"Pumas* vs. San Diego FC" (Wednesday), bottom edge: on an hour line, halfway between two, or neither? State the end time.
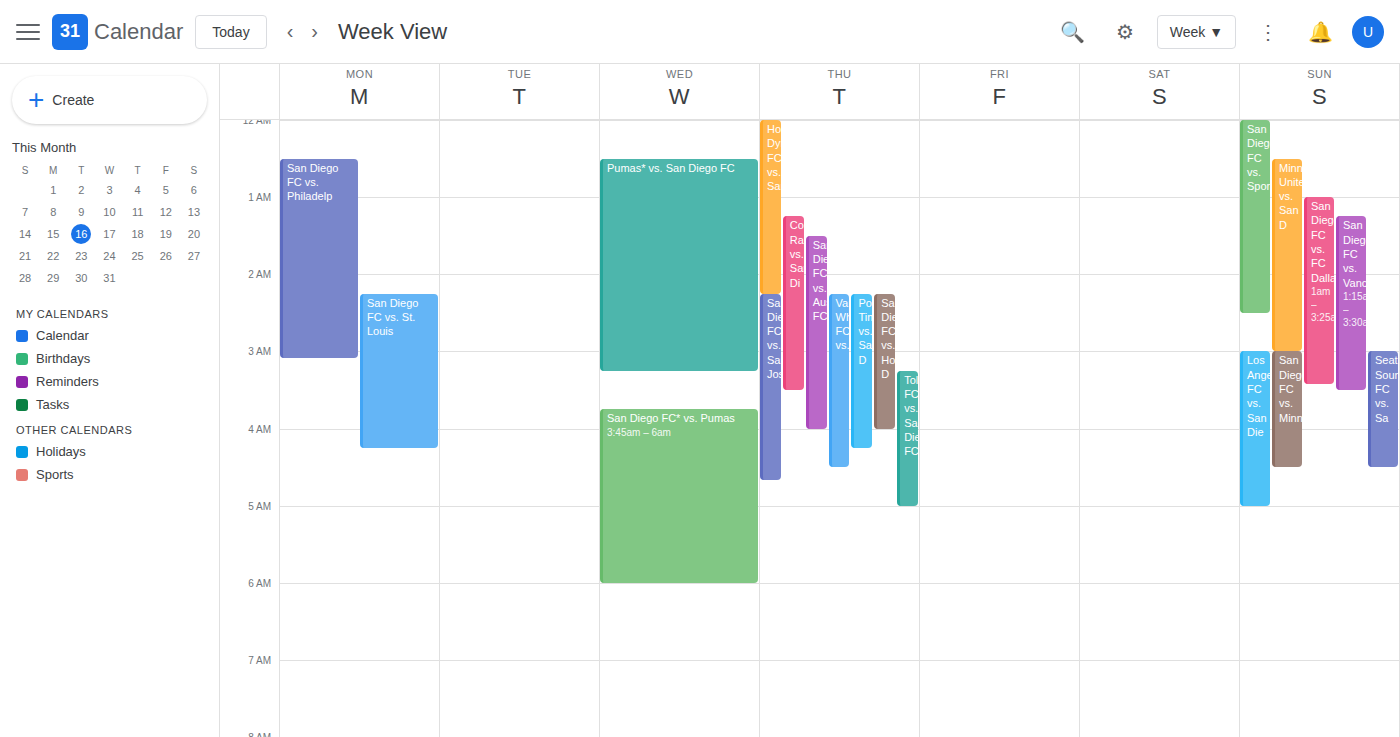
3:15 AM -- neither: a quarter of the way from the 3 AM line to the 4 AM line.